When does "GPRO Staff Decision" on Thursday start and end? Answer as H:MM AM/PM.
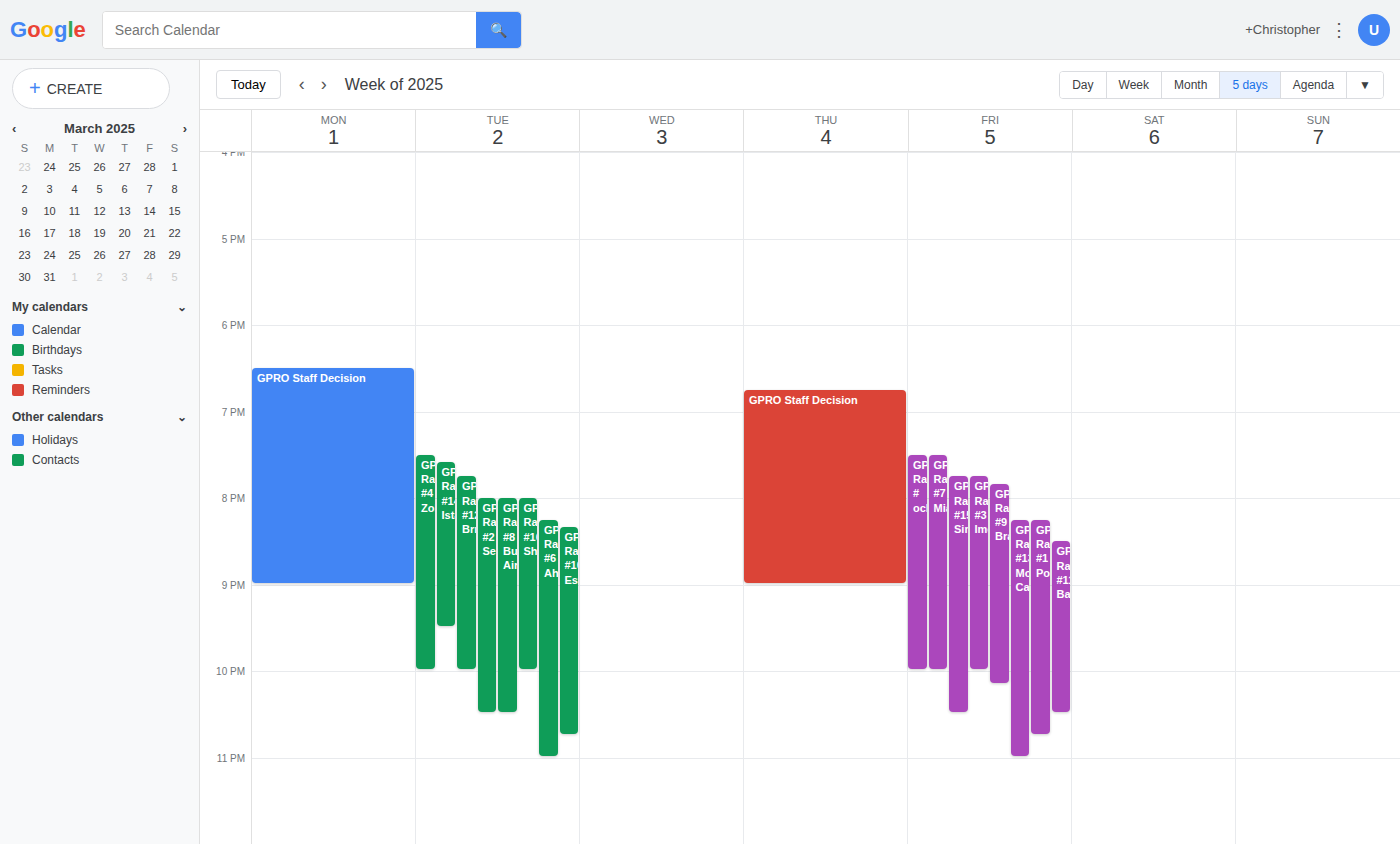
6:45 PM to 9:00 PM